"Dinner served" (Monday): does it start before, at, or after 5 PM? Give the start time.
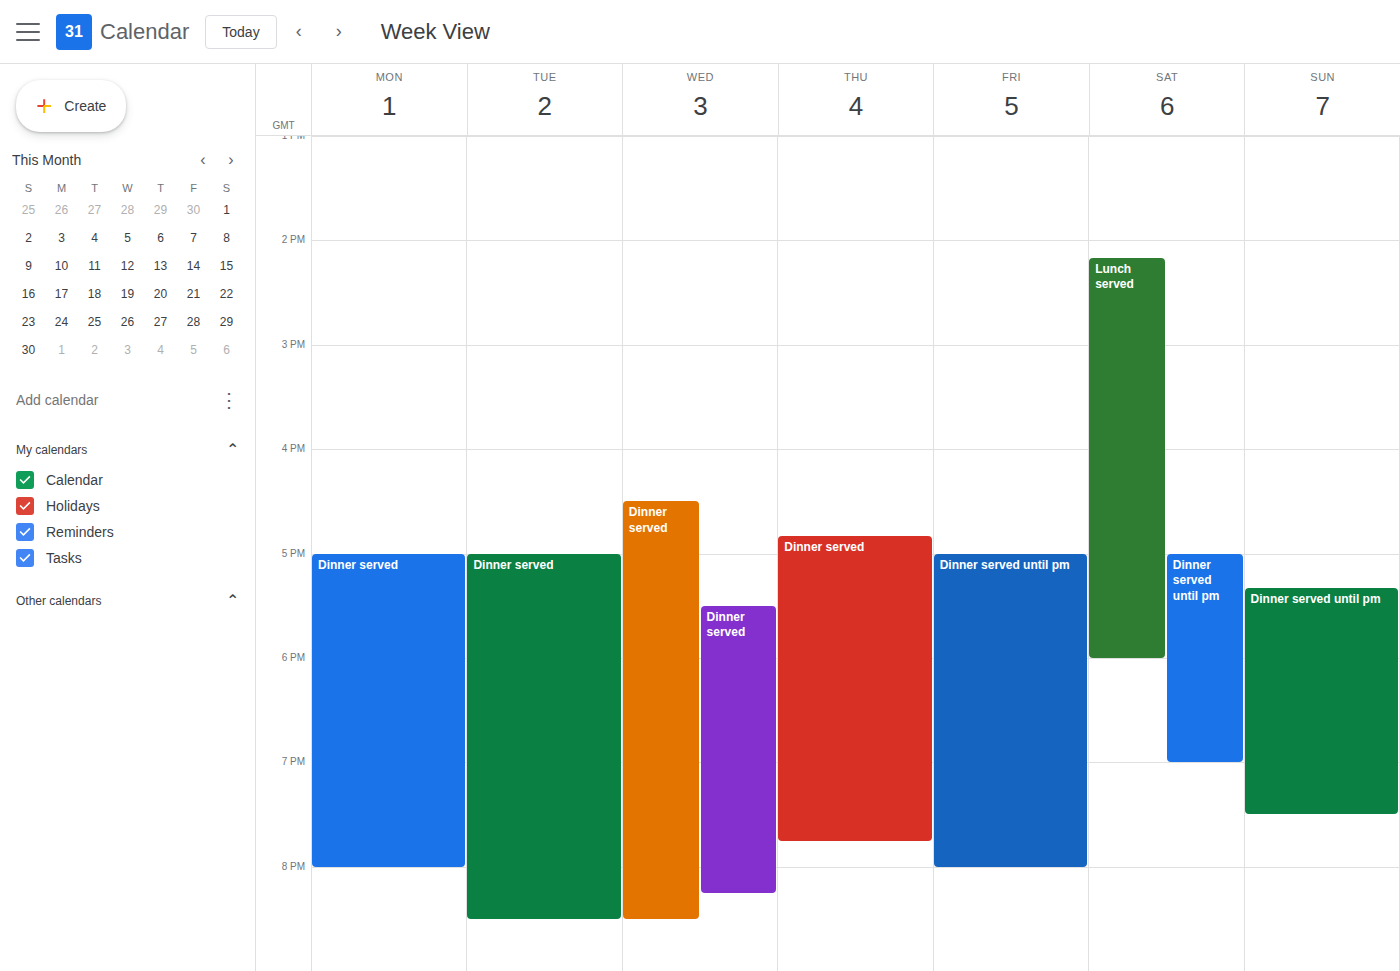
5:00 PM -- exactly at 5 PM, on the 5 PM line.